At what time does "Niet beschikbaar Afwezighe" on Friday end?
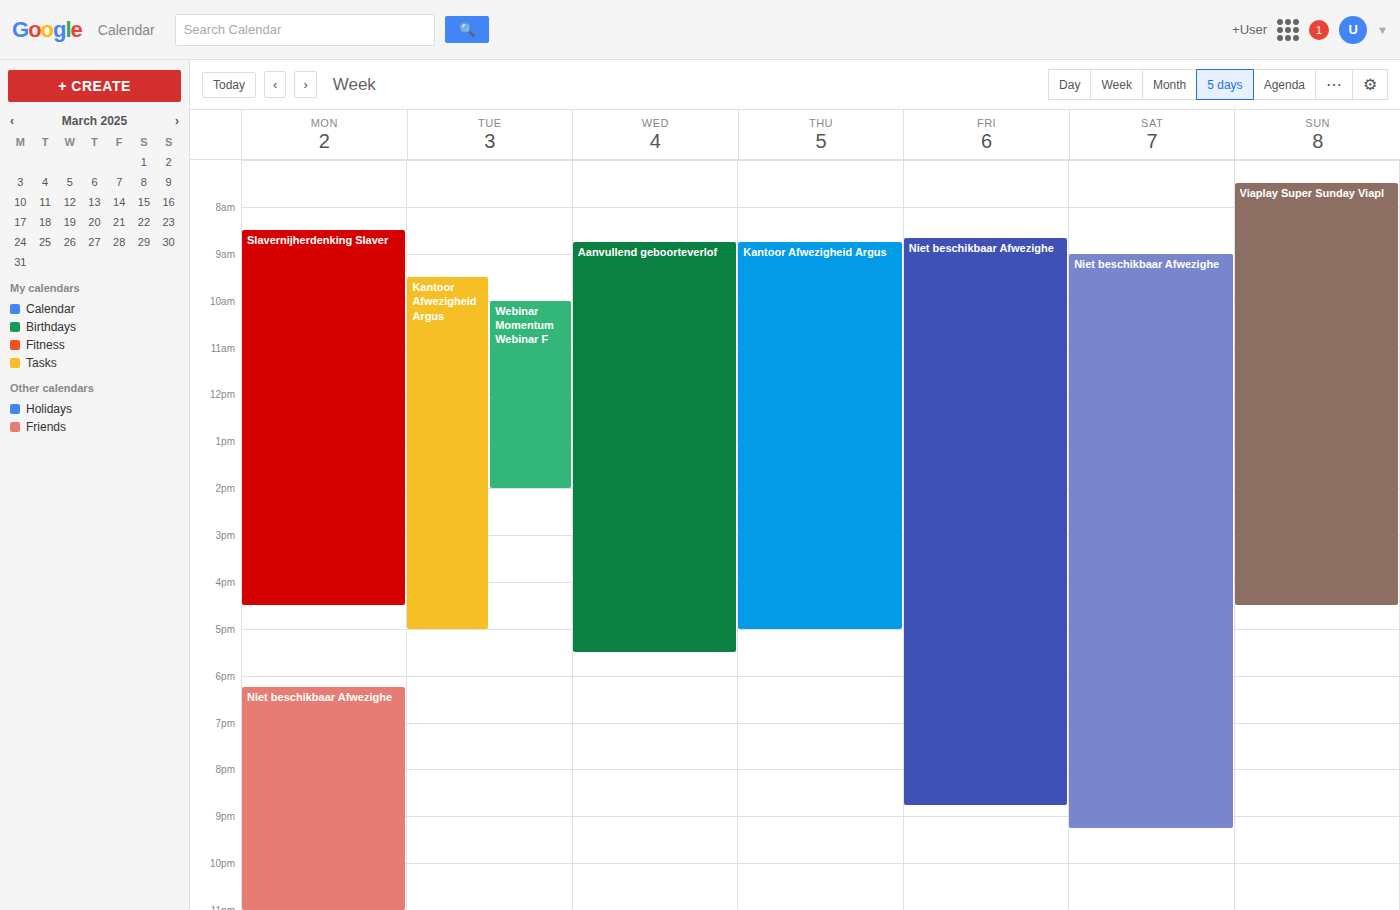
8:45 PM